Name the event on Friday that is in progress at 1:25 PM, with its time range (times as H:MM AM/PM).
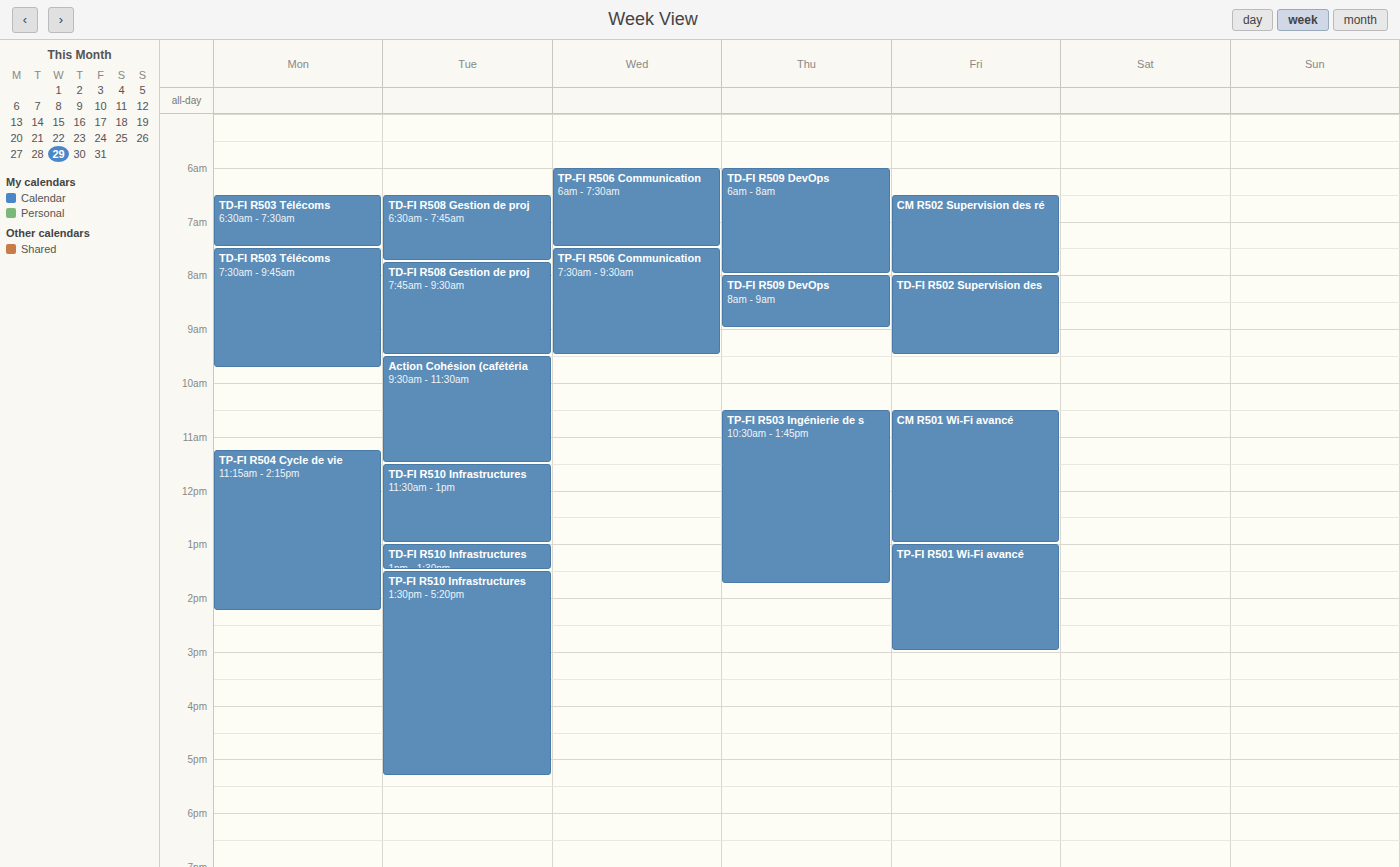
"TP-FI R501 Wi-Fi avancé", 1:00 PM to 3:00 PM